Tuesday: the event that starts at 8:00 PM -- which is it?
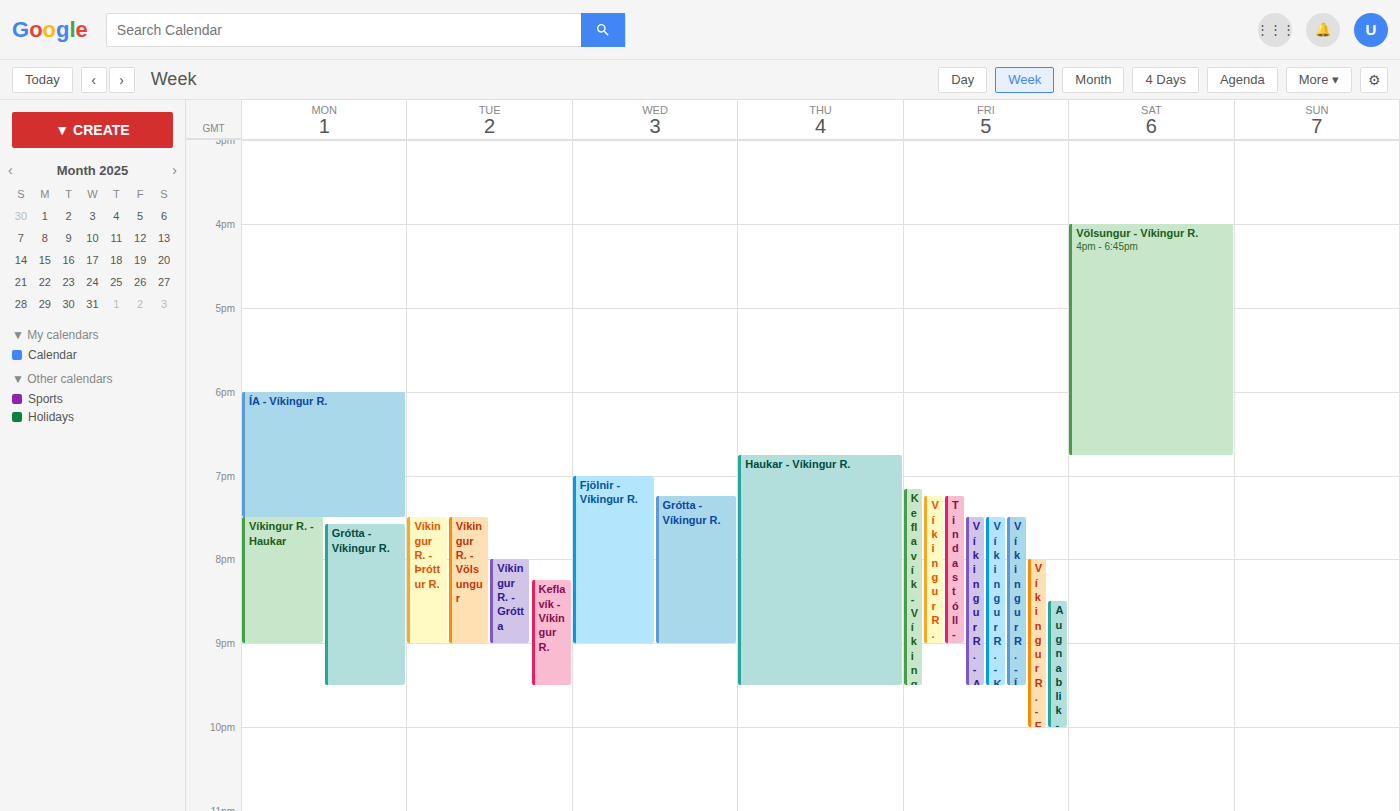
"Víkingur R. - Grótta"